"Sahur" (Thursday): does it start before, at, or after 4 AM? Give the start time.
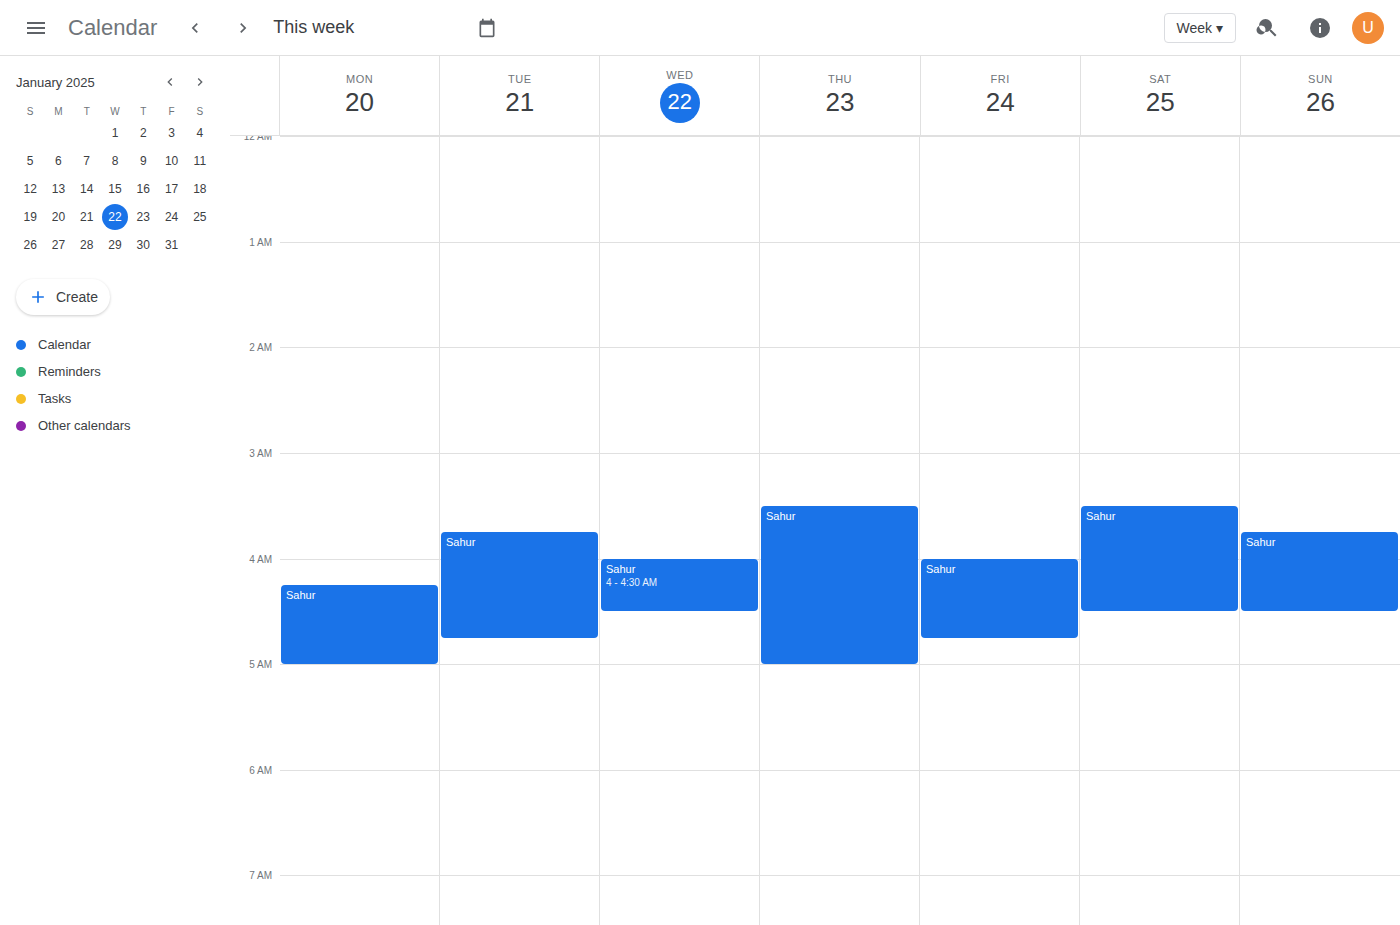
3:30 AM -- before 4 AM, 30 minutes above the 4 AM line.